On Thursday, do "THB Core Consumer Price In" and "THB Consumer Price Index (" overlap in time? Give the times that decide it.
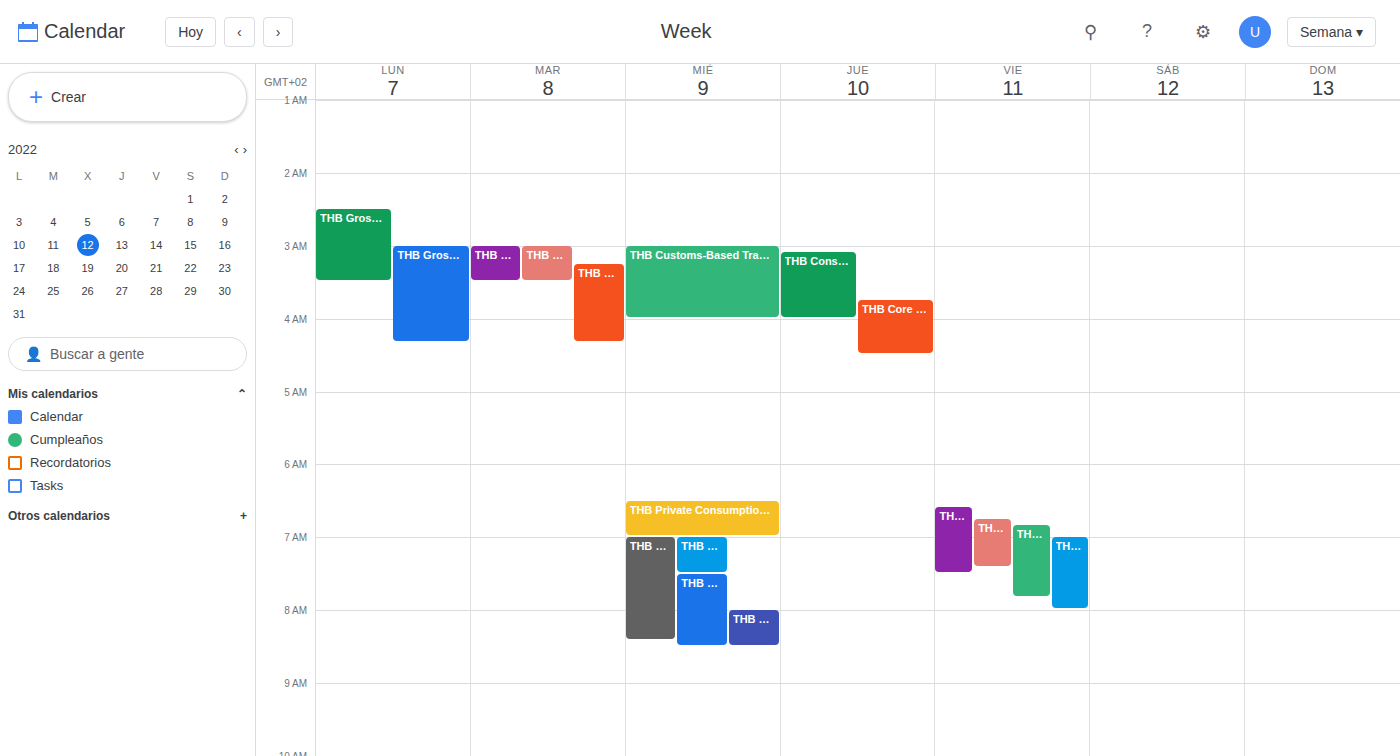
"THB Core Consumer Price In" starts at 3:45 AM, before "THB Consumer Price Index (" ends at 4:00 AM -- they overlap.